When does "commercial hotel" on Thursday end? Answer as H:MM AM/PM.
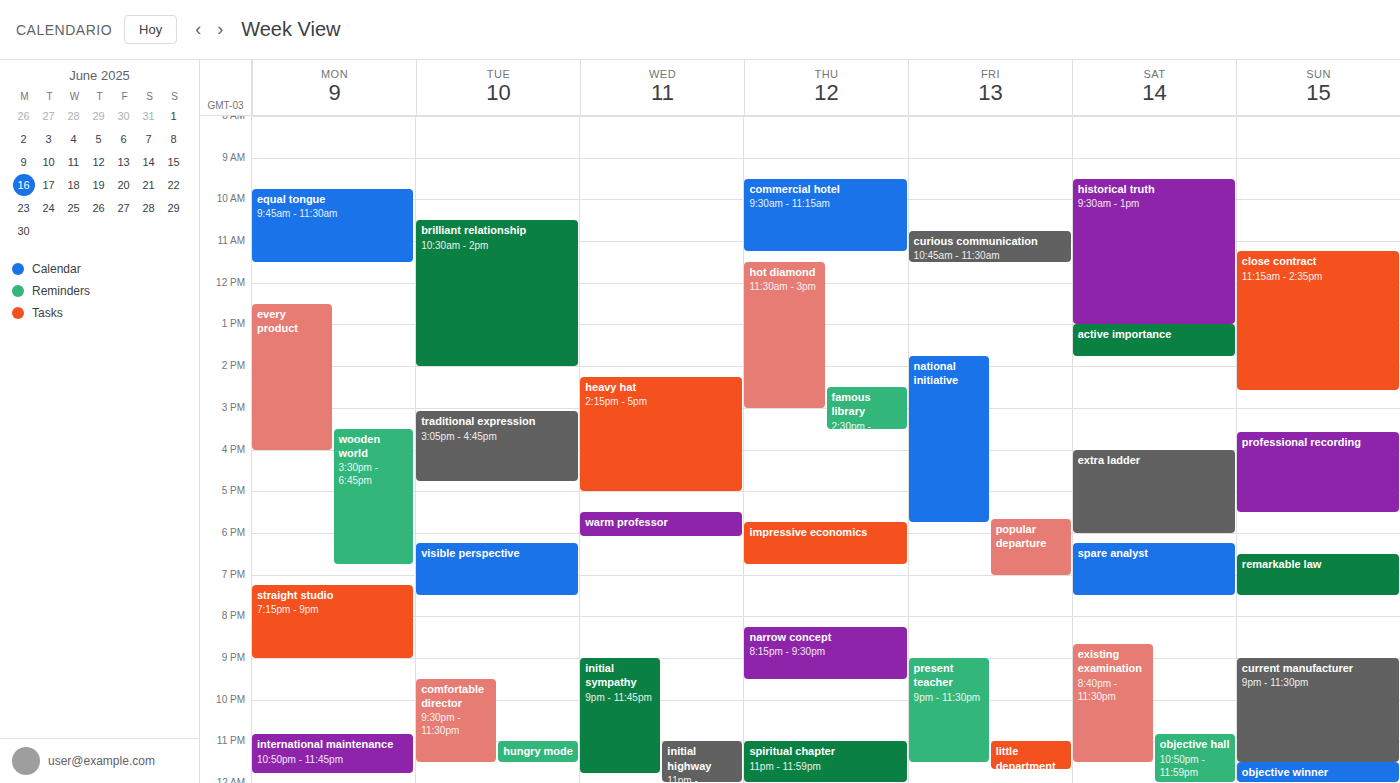
11:15 AM